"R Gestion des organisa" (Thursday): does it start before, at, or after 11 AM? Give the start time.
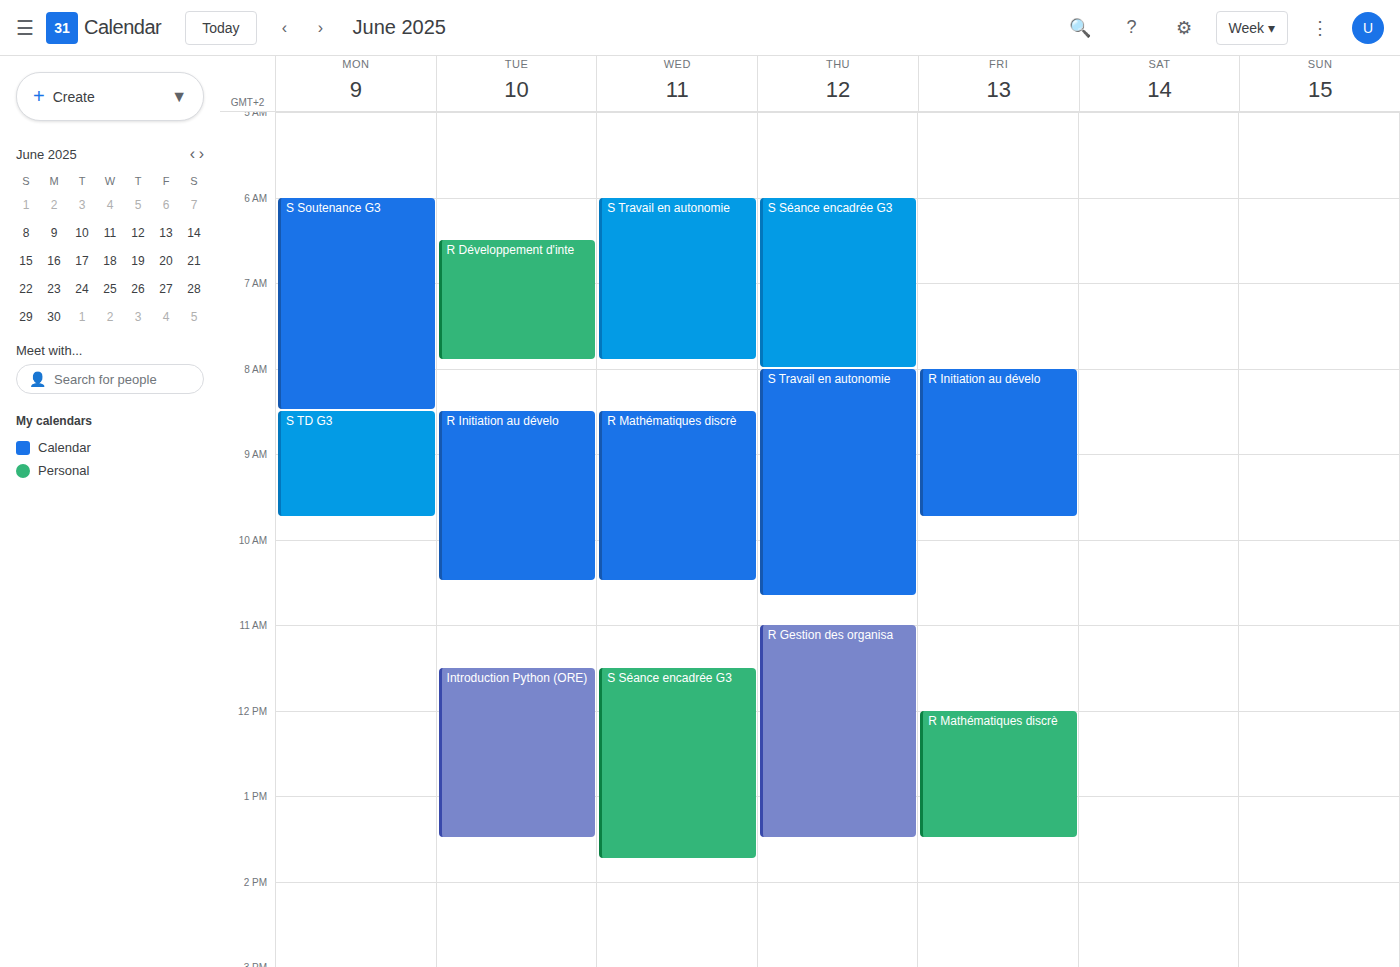
11:00 AM -- exactly at 11 AM, on the 11 AM line.